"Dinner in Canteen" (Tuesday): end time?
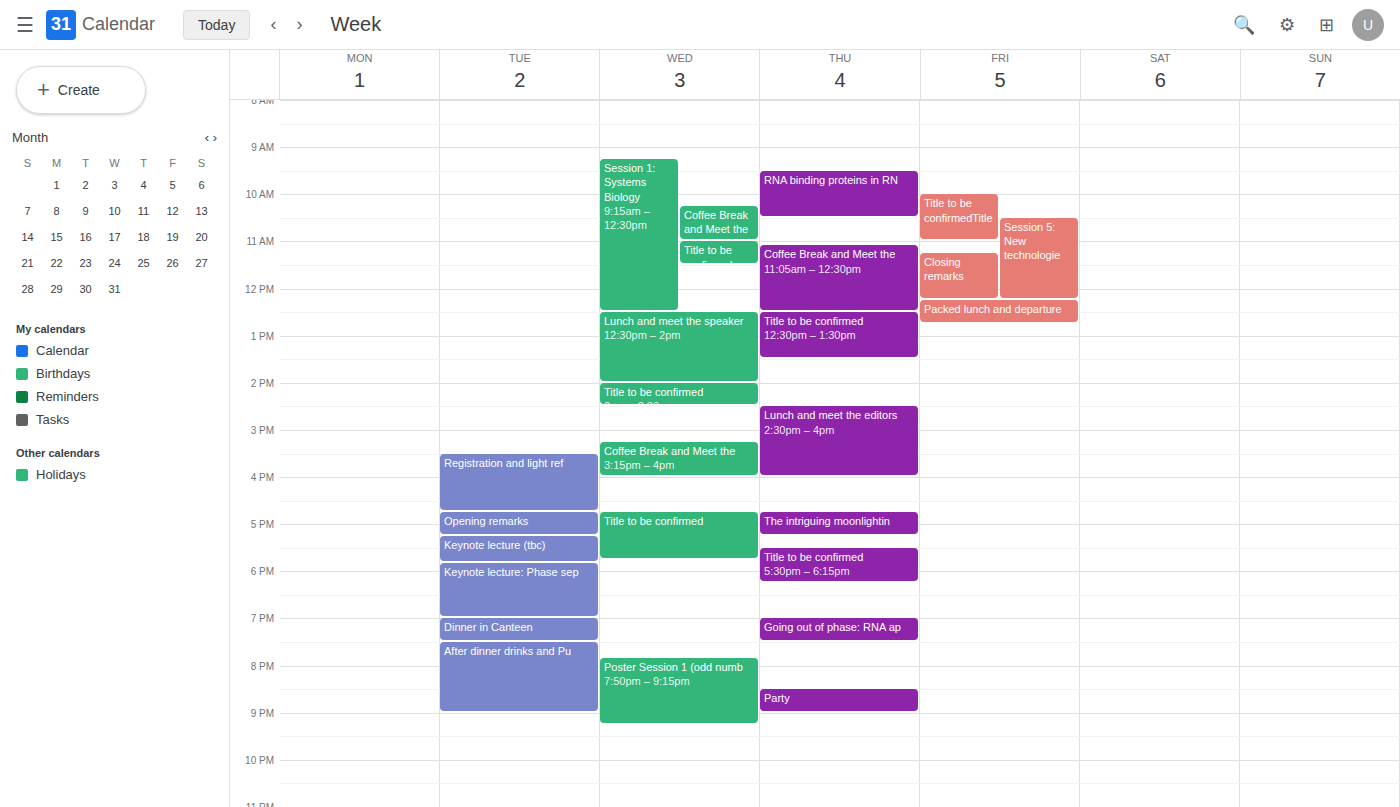
7:30 PM